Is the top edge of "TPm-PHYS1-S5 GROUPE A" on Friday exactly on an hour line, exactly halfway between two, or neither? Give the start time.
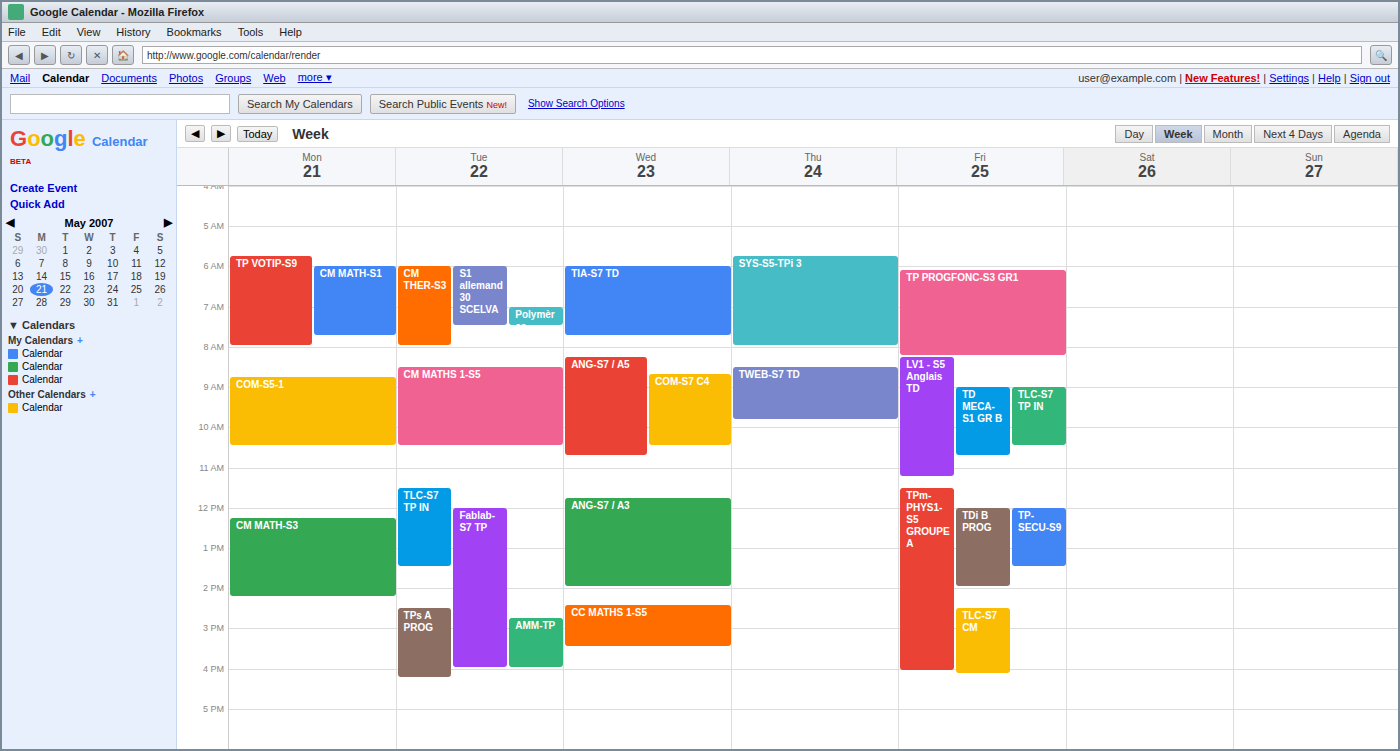
11:30 AM -- halfway between the 11 AM and 12 PM lines.